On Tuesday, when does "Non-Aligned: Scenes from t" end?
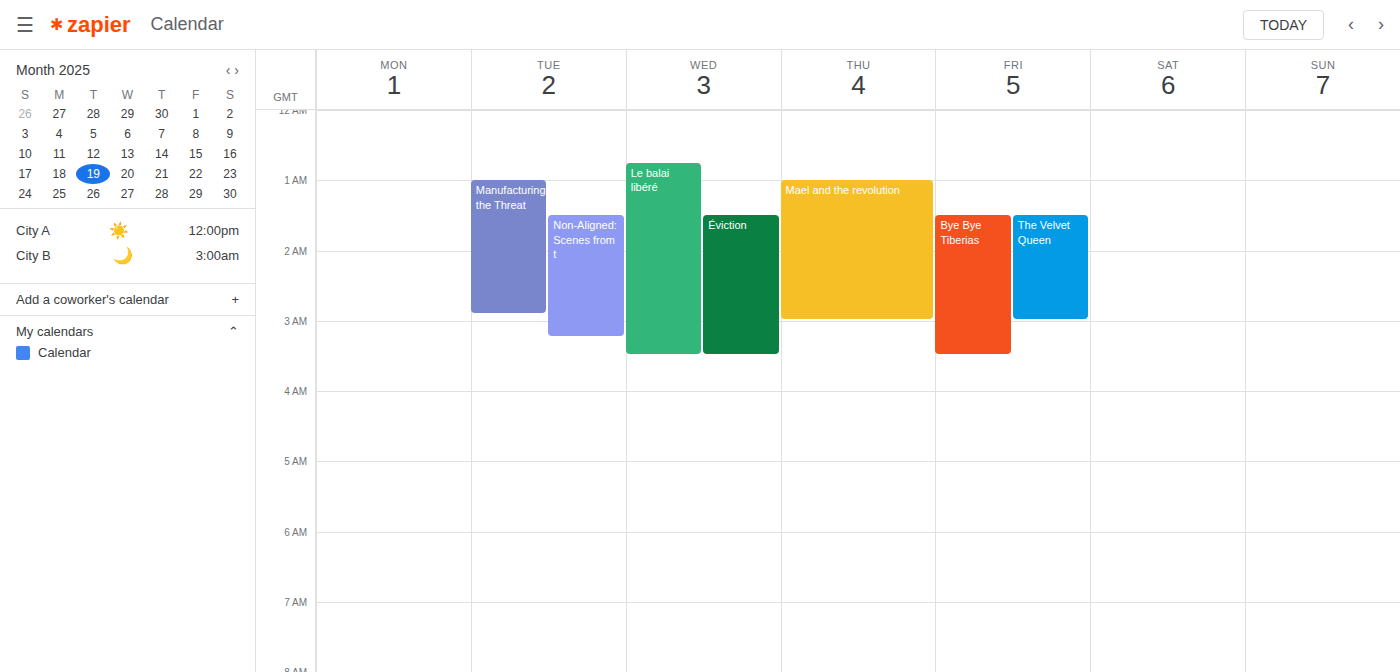
3:15 AM